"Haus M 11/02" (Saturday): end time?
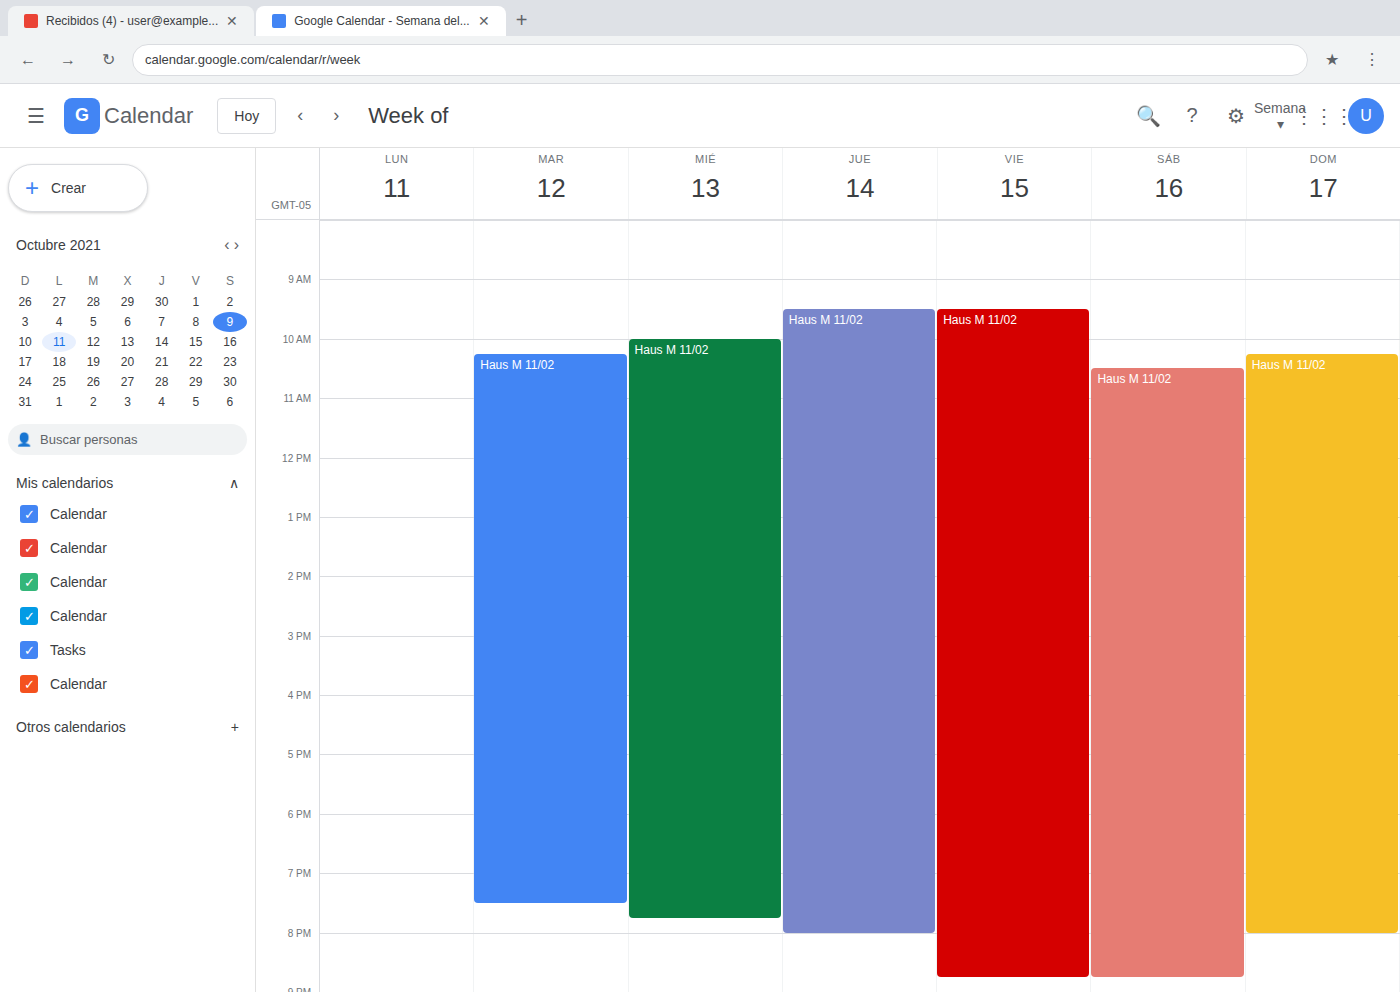
20:45